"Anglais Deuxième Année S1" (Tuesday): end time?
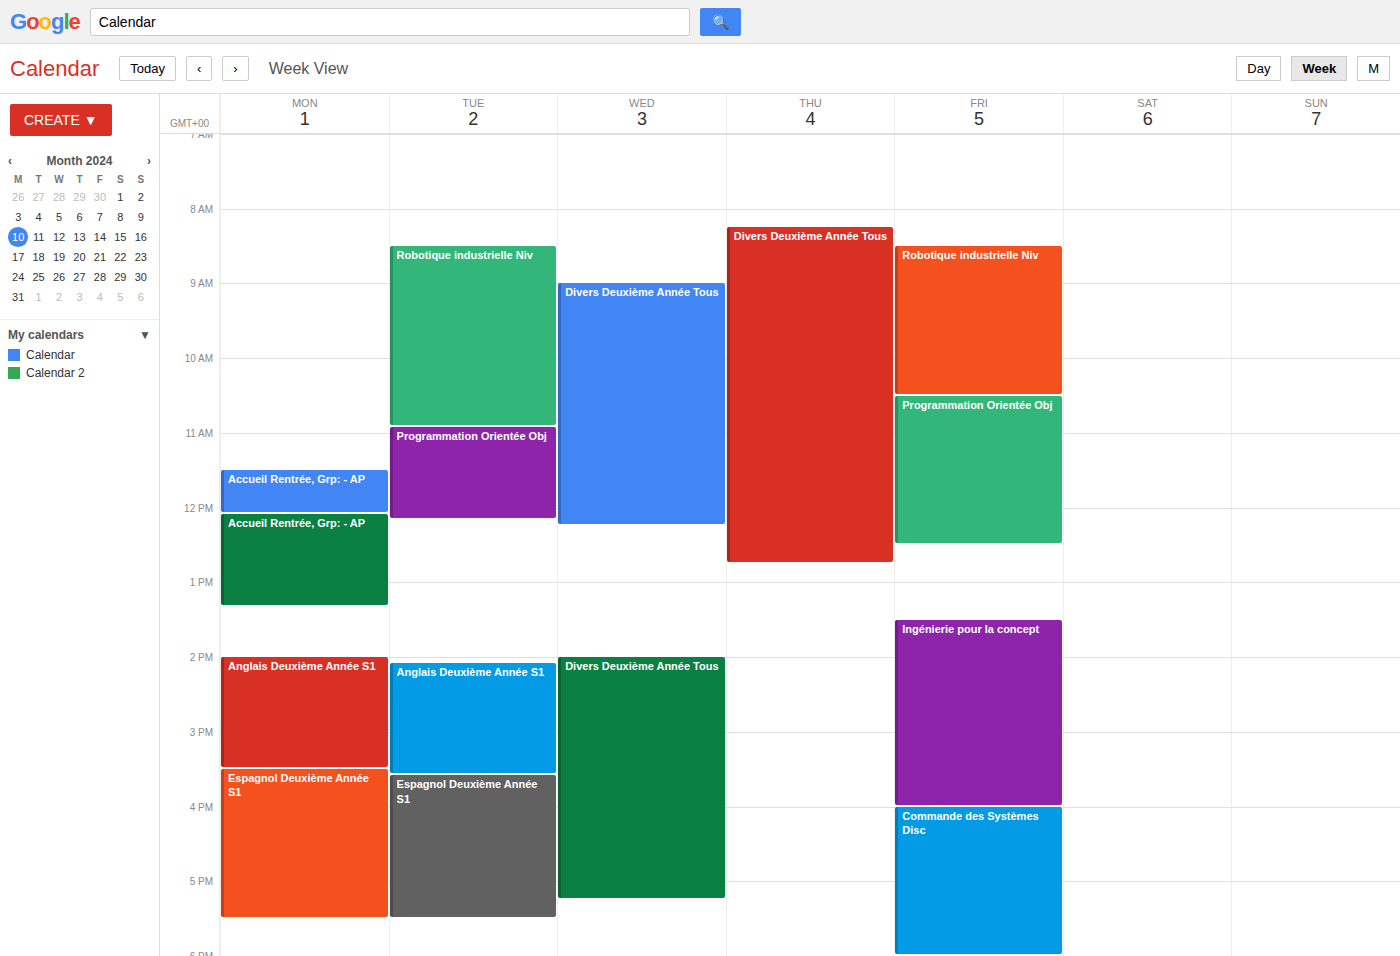
3:35 PM